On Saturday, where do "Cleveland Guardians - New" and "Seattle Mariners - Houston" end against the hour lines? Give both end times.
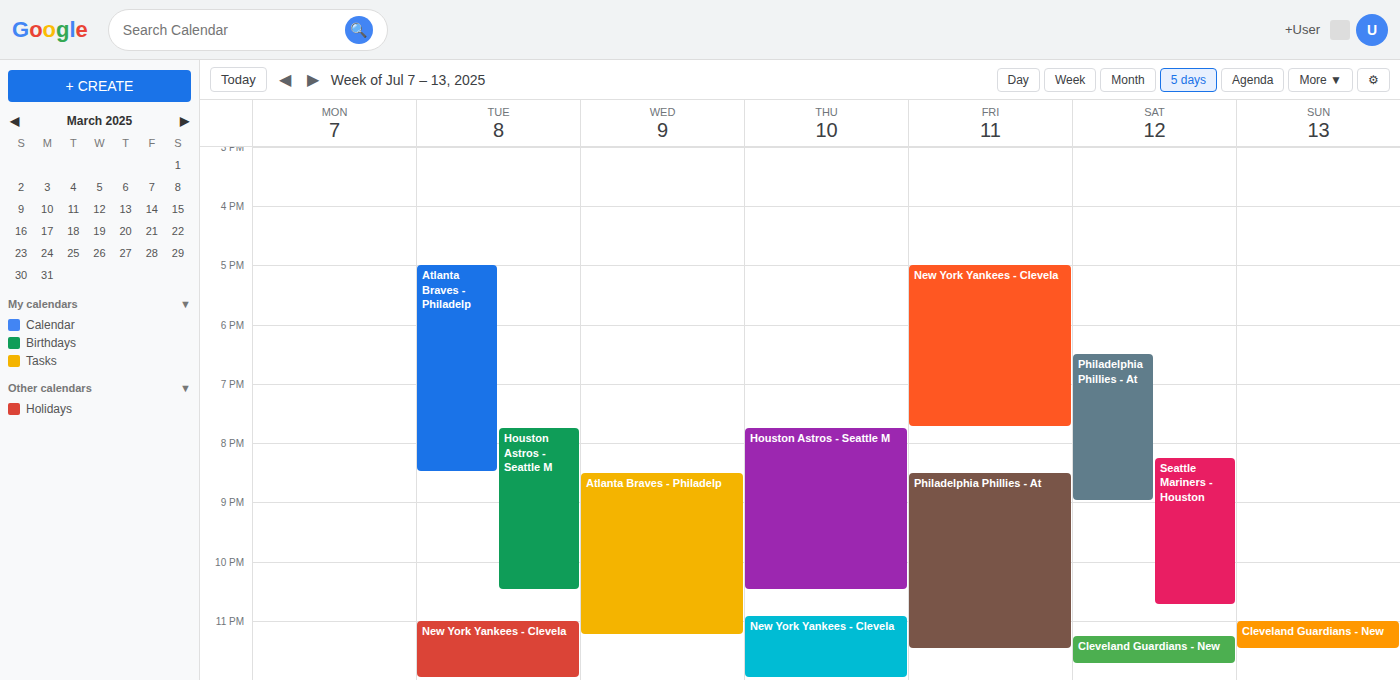
"Cleveland Guardians - New": 11:45 PM, neither: three quarters of the way from the 11 PM line to the 12 AM line. "Seattle Mariners - Houston": 10:45 PM, neither: three quarters of the way from the 10 PM line to the 11 PM line.